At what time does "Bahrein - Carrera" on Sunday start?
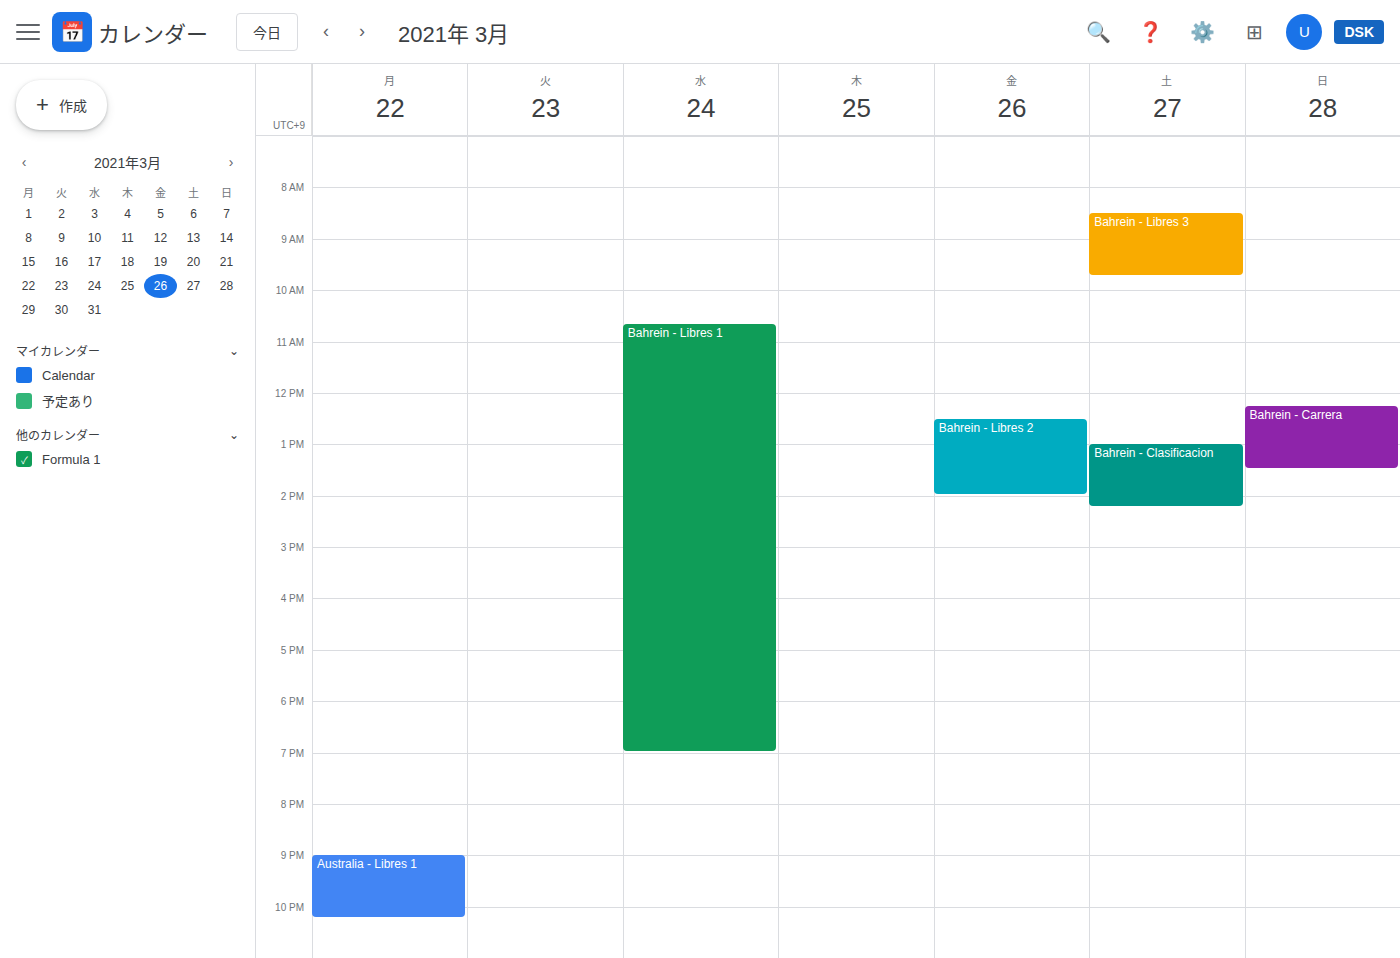
12:15 PM